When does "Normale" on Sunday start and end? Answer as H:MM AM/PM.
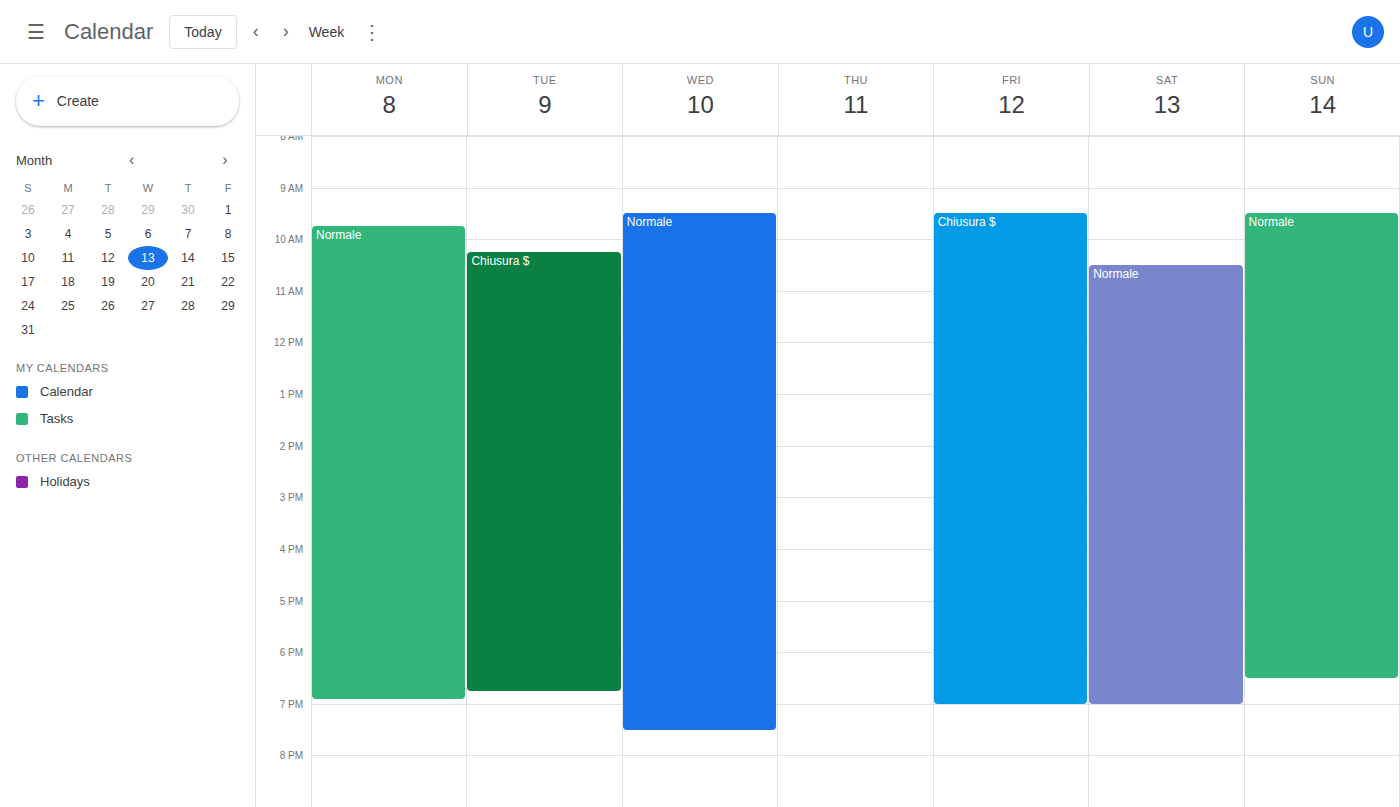
9:30 AM to 6:30 PM